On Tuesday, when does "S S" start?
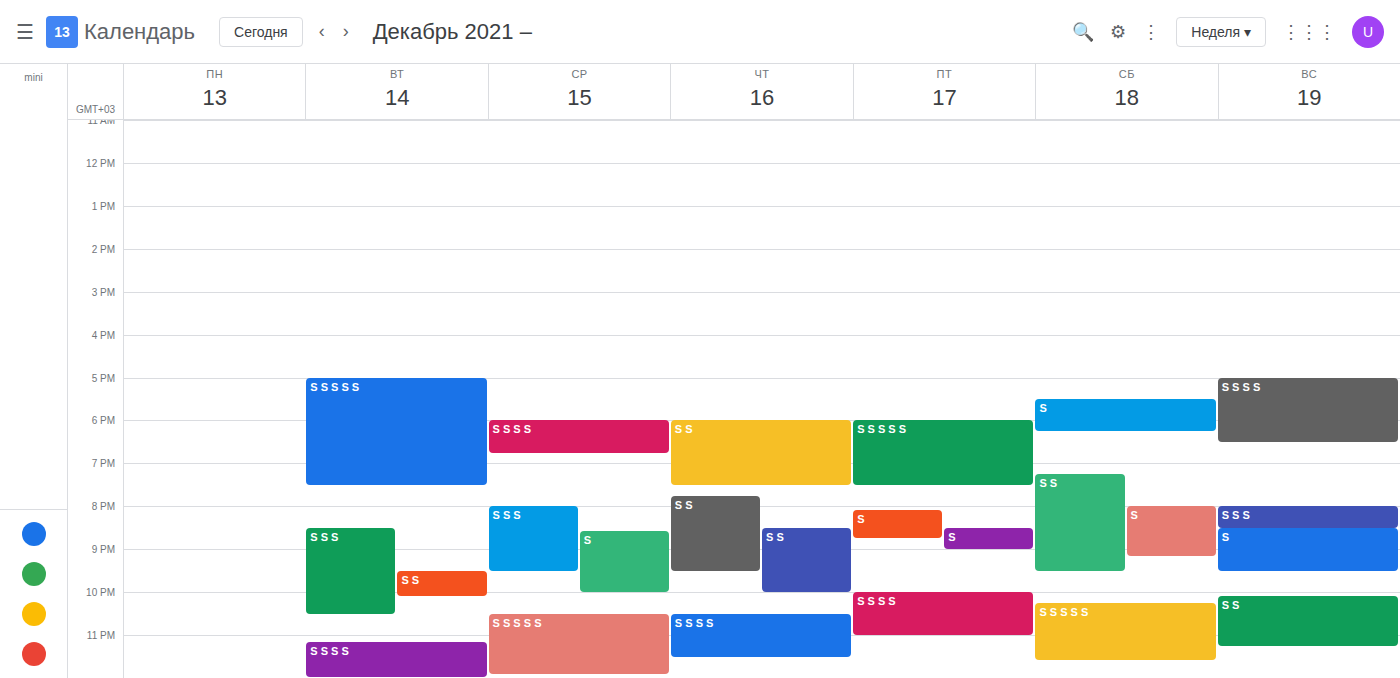
9:30 PM